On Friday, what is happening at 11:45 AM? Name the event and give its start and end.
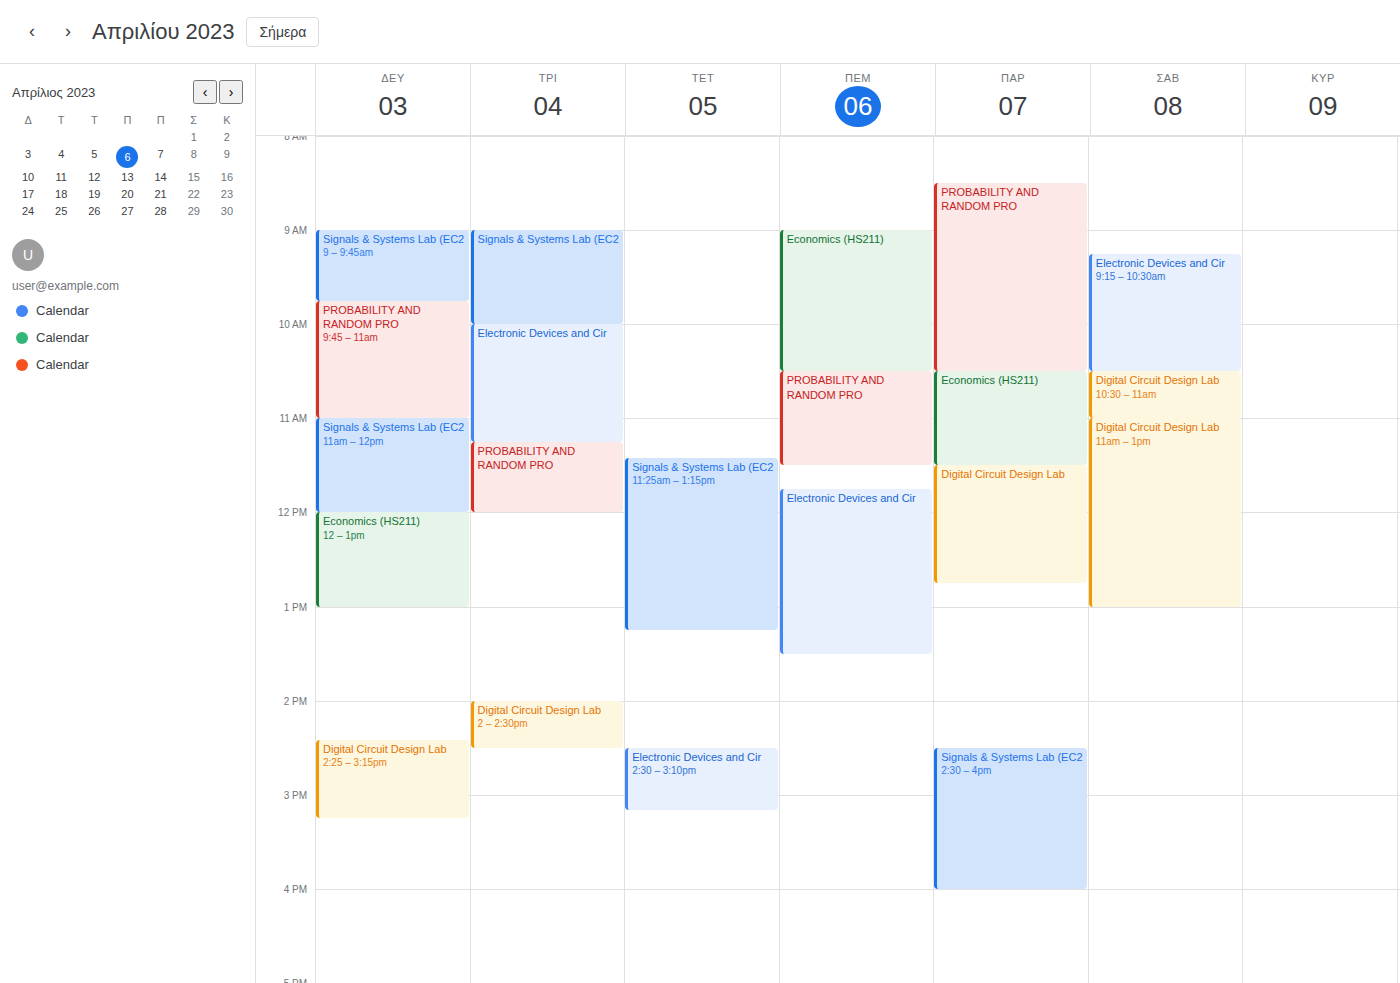
"Digital Circuit Design Lab", 11:30 AM to 12:45 PM